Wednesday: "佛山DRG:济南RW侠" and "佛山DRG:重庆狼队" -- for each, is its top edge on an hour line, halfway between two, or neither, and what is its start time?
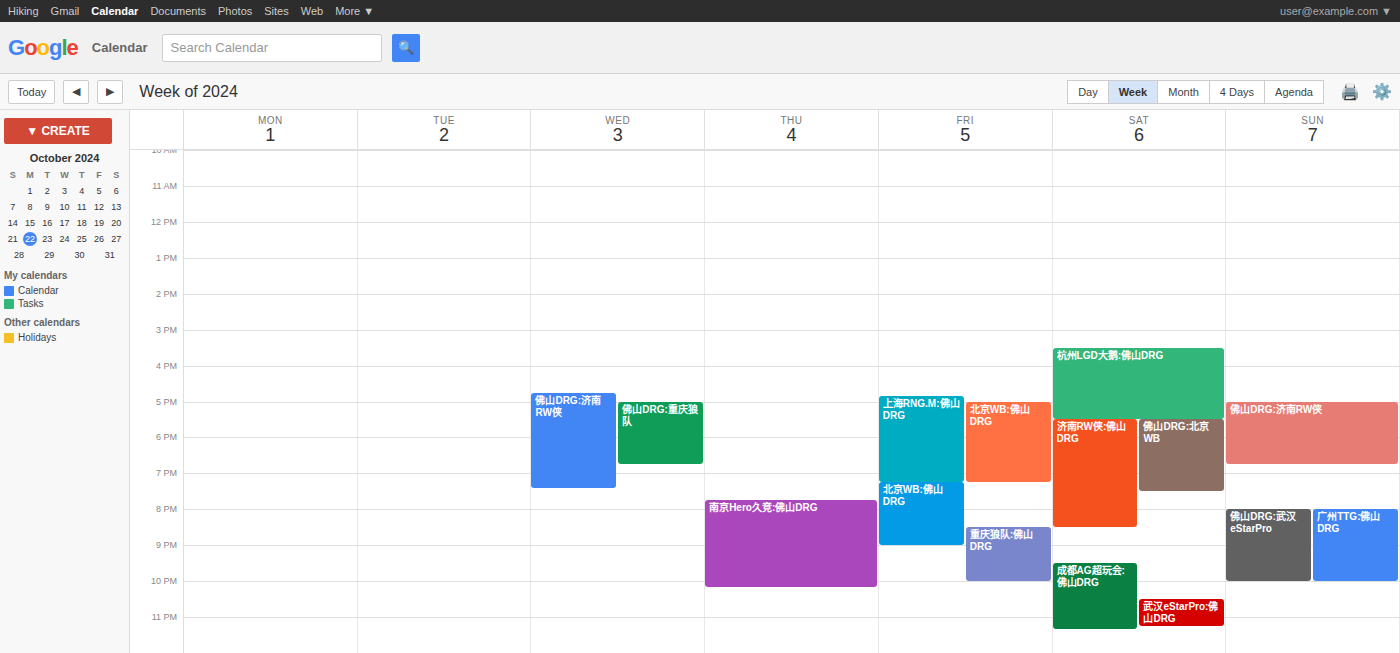
"佛山DRG:济南RW侠": 4:45 PM, neither: three quarters of the way from the 4 PM line to the 5 PM line. "佛山DRG:重庆狼队": 5:00 PM, exactly on the 5 PM line.